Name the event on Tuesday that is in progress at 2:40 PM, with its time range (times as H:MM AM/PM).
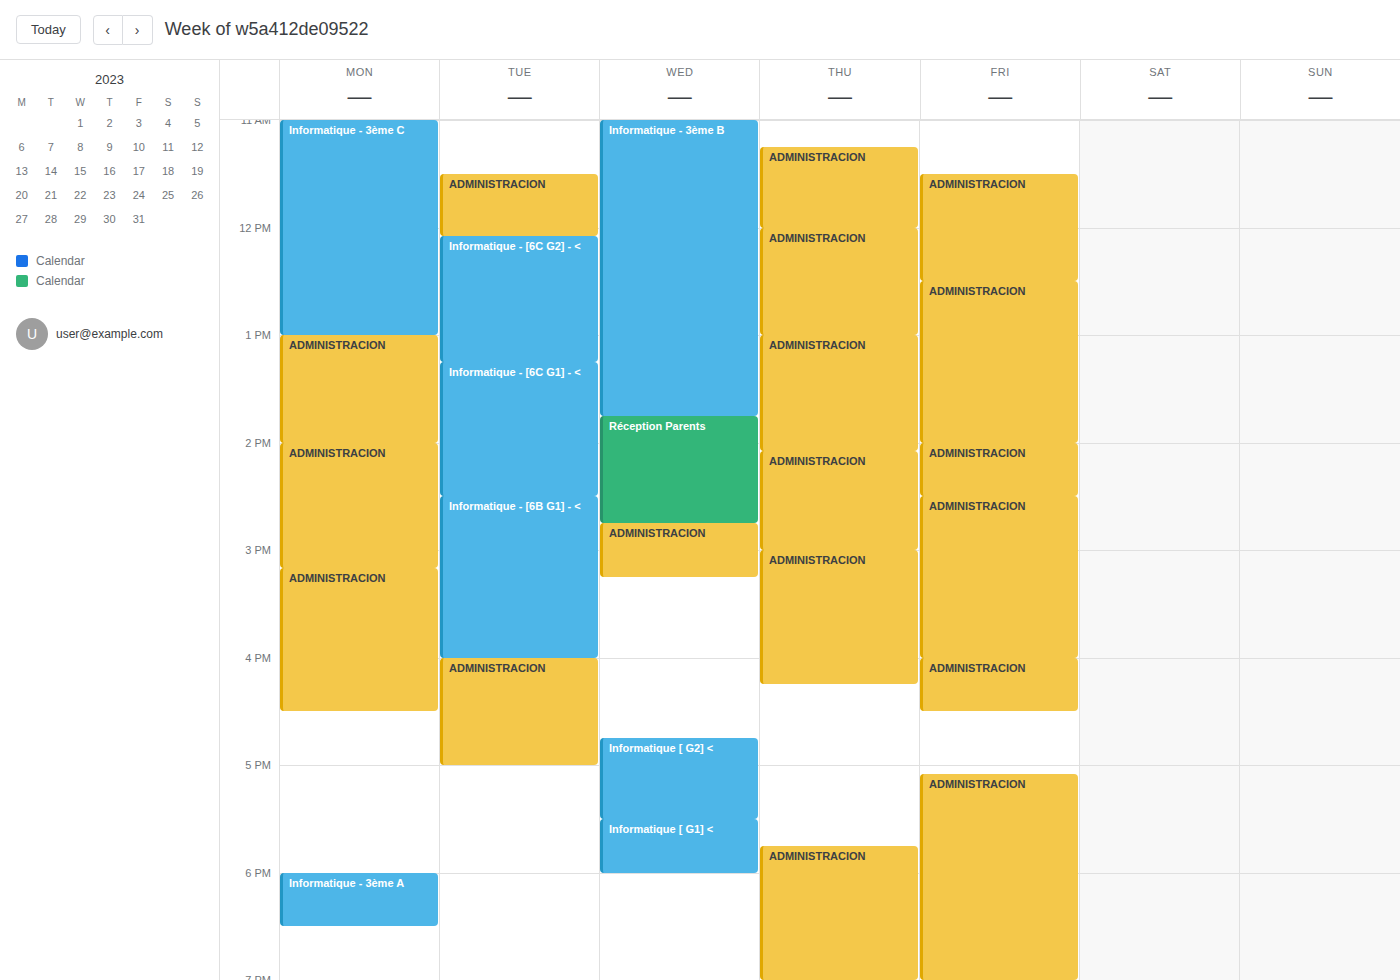
"Informatique - [6B G1] - <", 2:30 PM to 4:00 PM